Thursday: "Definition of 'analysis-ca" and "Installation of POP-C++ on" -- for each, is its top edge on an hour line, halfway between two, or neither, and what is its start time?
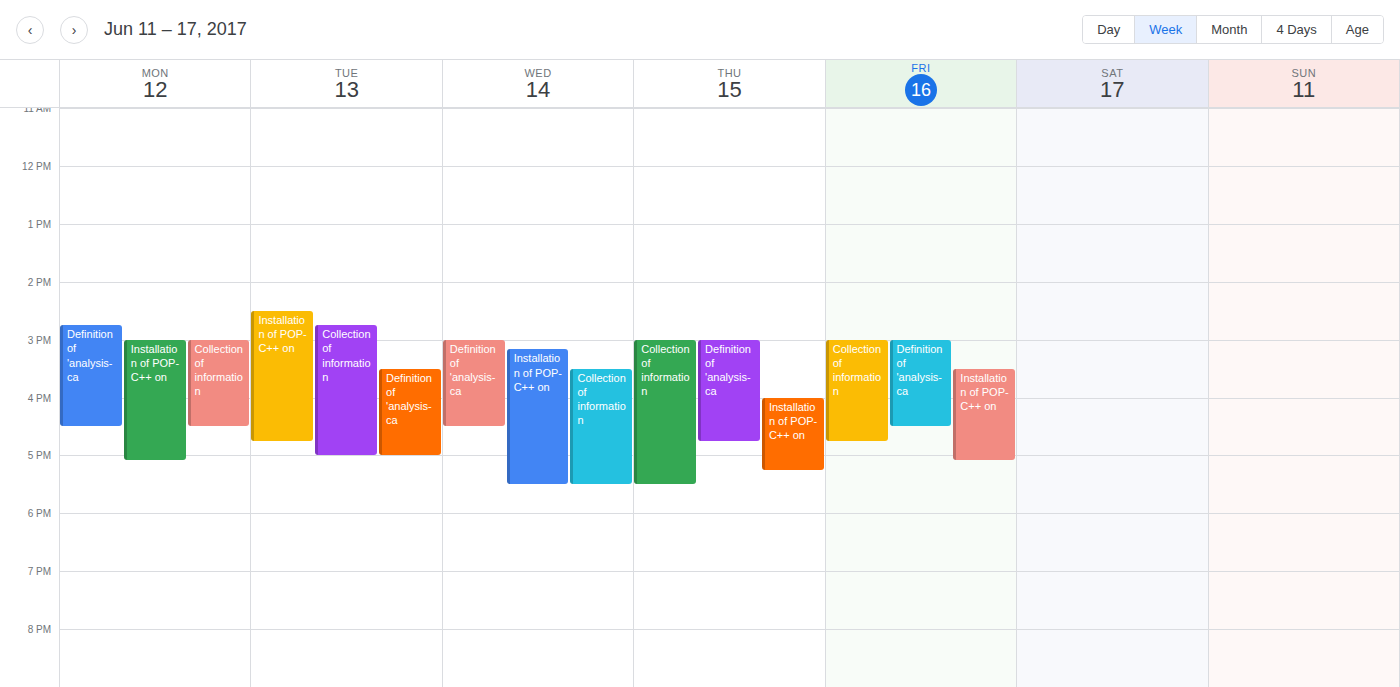
"Definition of 'analysis-ca": 15:00, exactly on the 15:00 line. "Installation of POP-C++ on": 16:00, exactly on the 16:00 line.